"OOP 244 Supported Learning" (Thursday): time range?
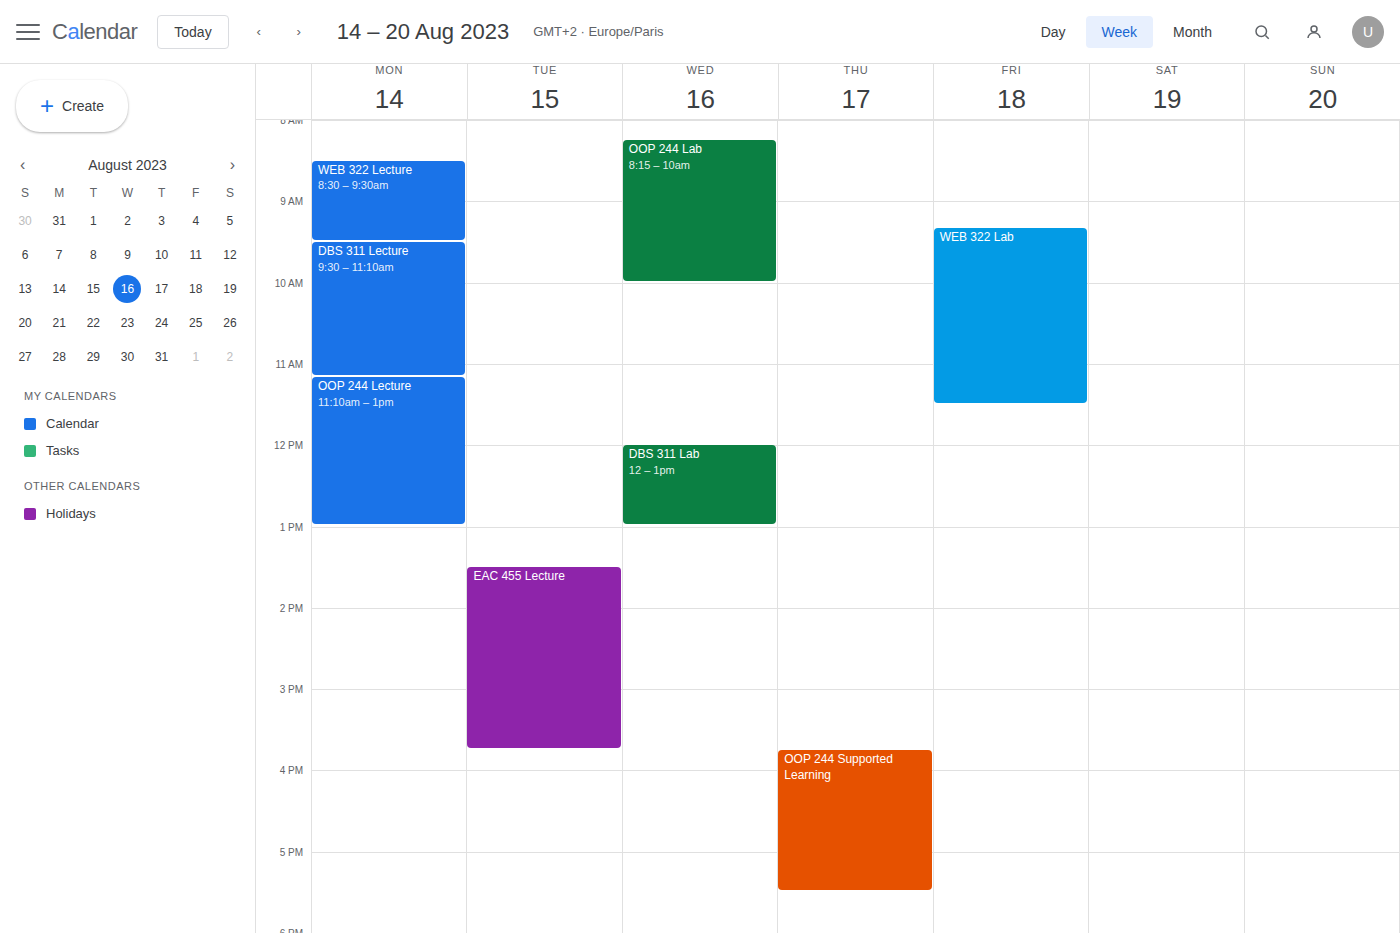
3:45 PM to 5:30 PM